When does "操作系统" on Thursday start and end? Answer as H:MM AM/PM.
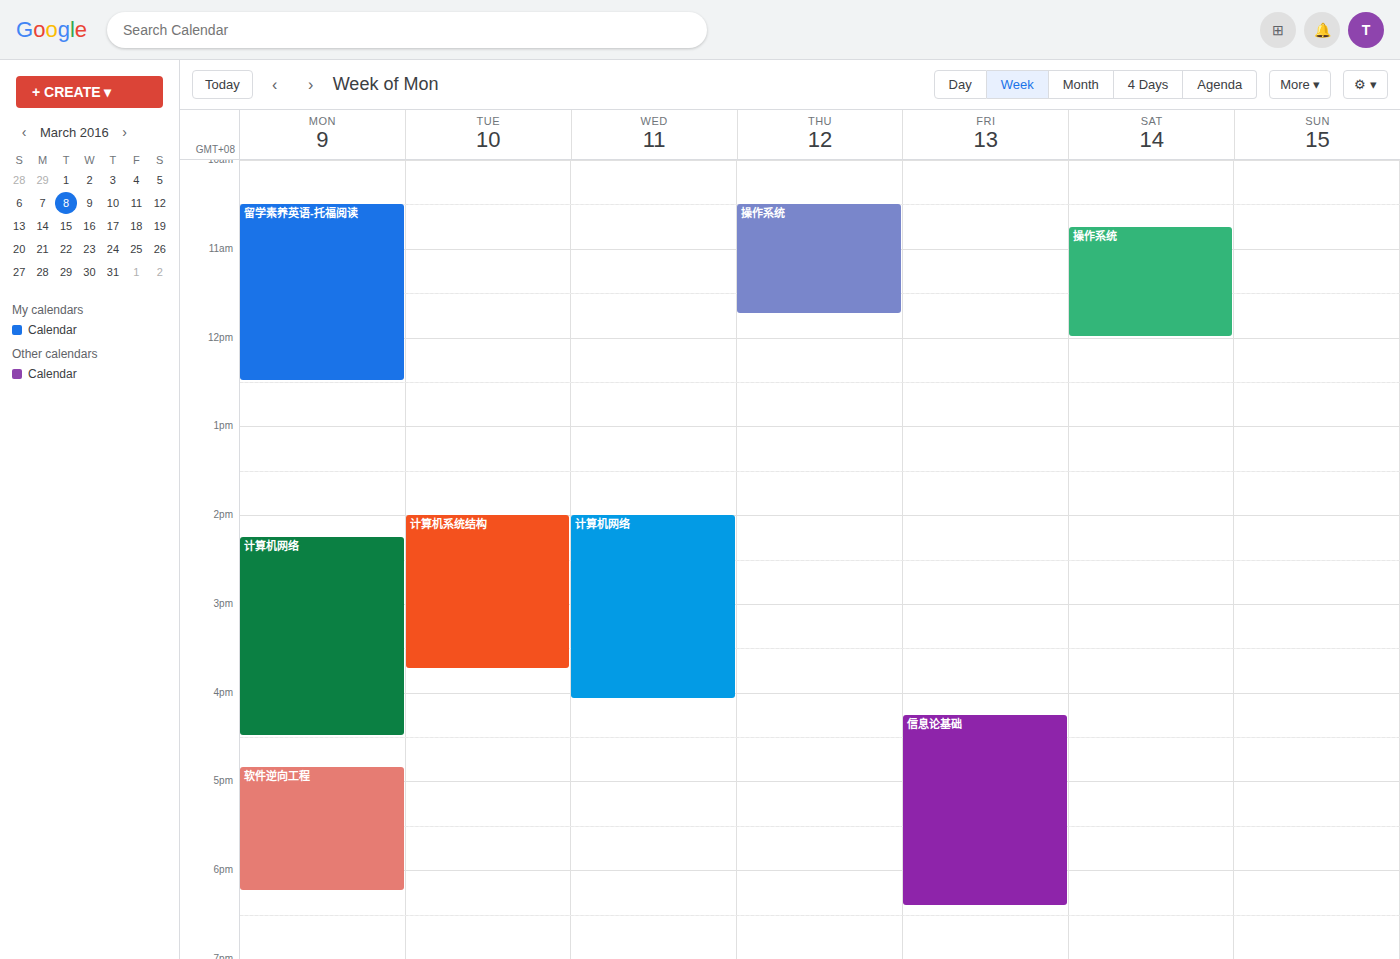
10:30 AM to 11:45 AM